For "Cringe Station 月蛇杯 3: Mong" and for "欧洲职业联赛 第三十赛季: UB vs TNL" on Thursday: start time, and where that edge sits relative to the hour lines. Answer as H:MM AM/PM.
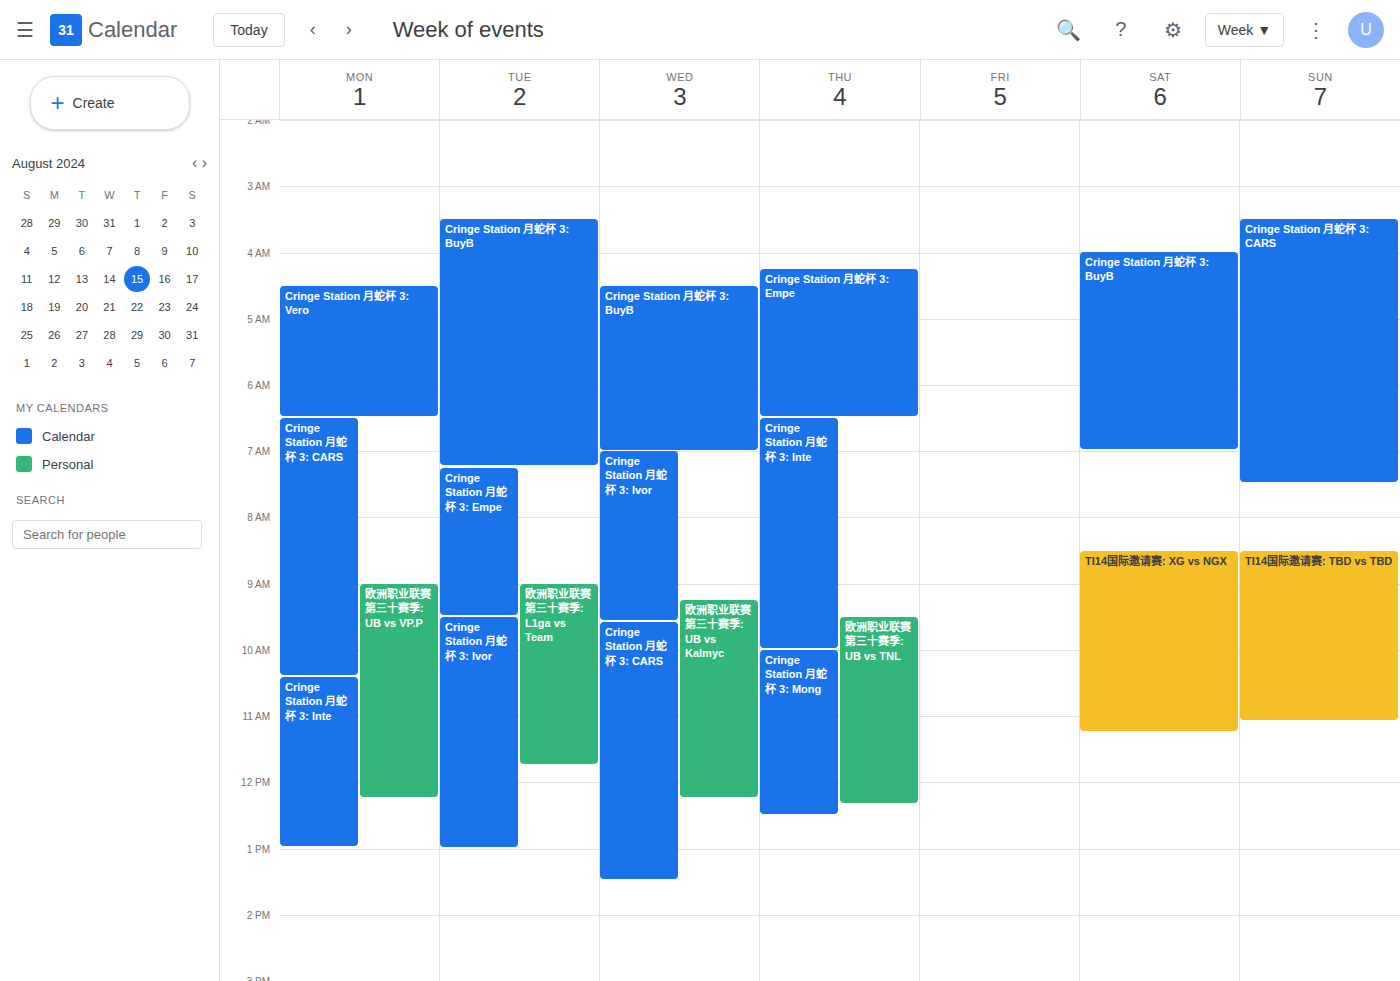
"Cringe Station 月蛇杯 3: Mong": 10:00 AM, exactly on the 10 AM line. "欧洲职业联赛 第三十赛季: UB vs TNL": 9:30 AM, halfway between the 9 AM and 10 AM lines.